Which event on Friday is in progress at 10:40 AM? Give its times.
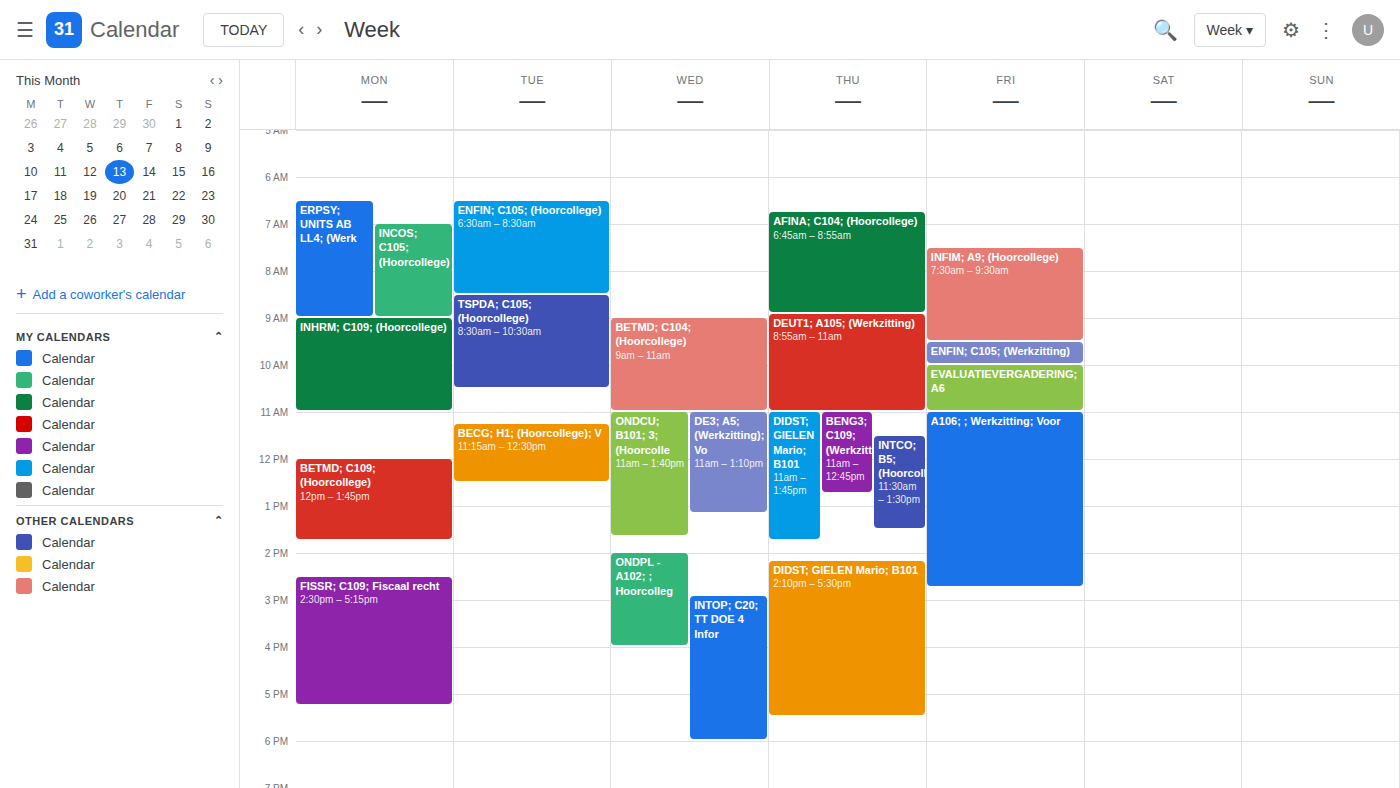
"EVALUATIEVERGADERING; A6", 10:00 AM to 11:00 AM